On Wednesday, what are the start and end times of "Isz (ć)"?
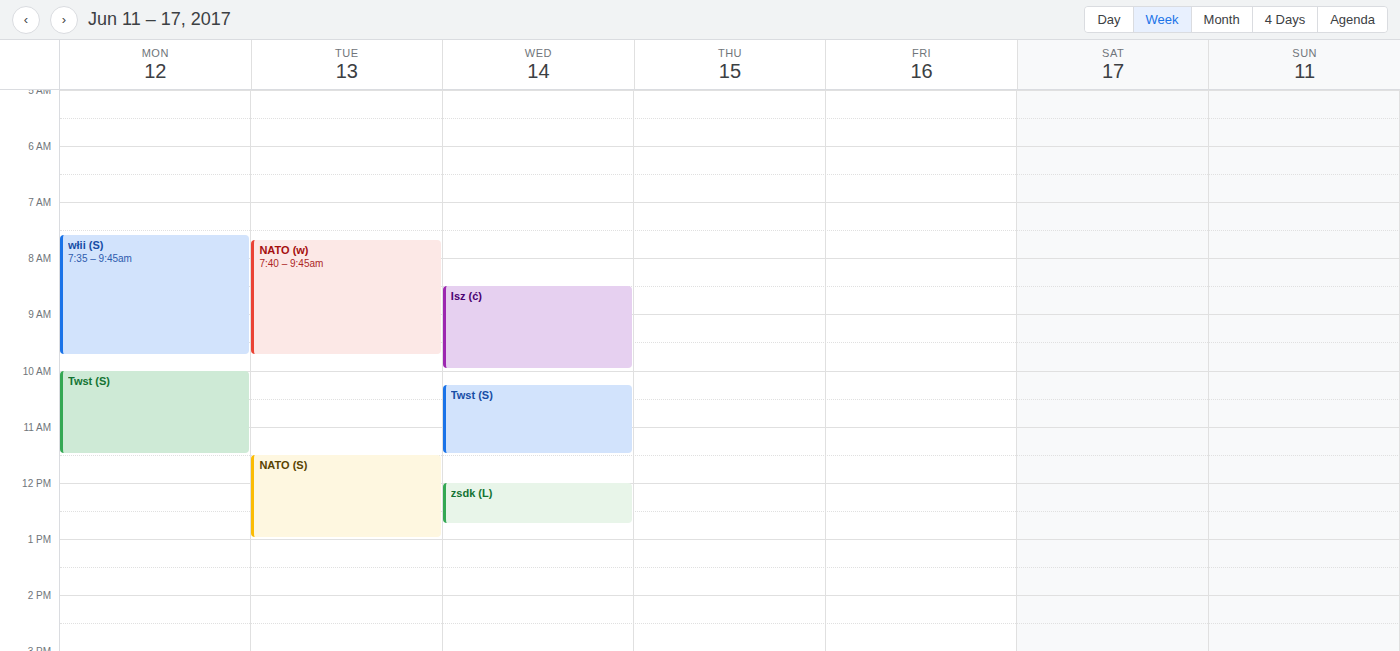
8:30 AM to 10:00 AM